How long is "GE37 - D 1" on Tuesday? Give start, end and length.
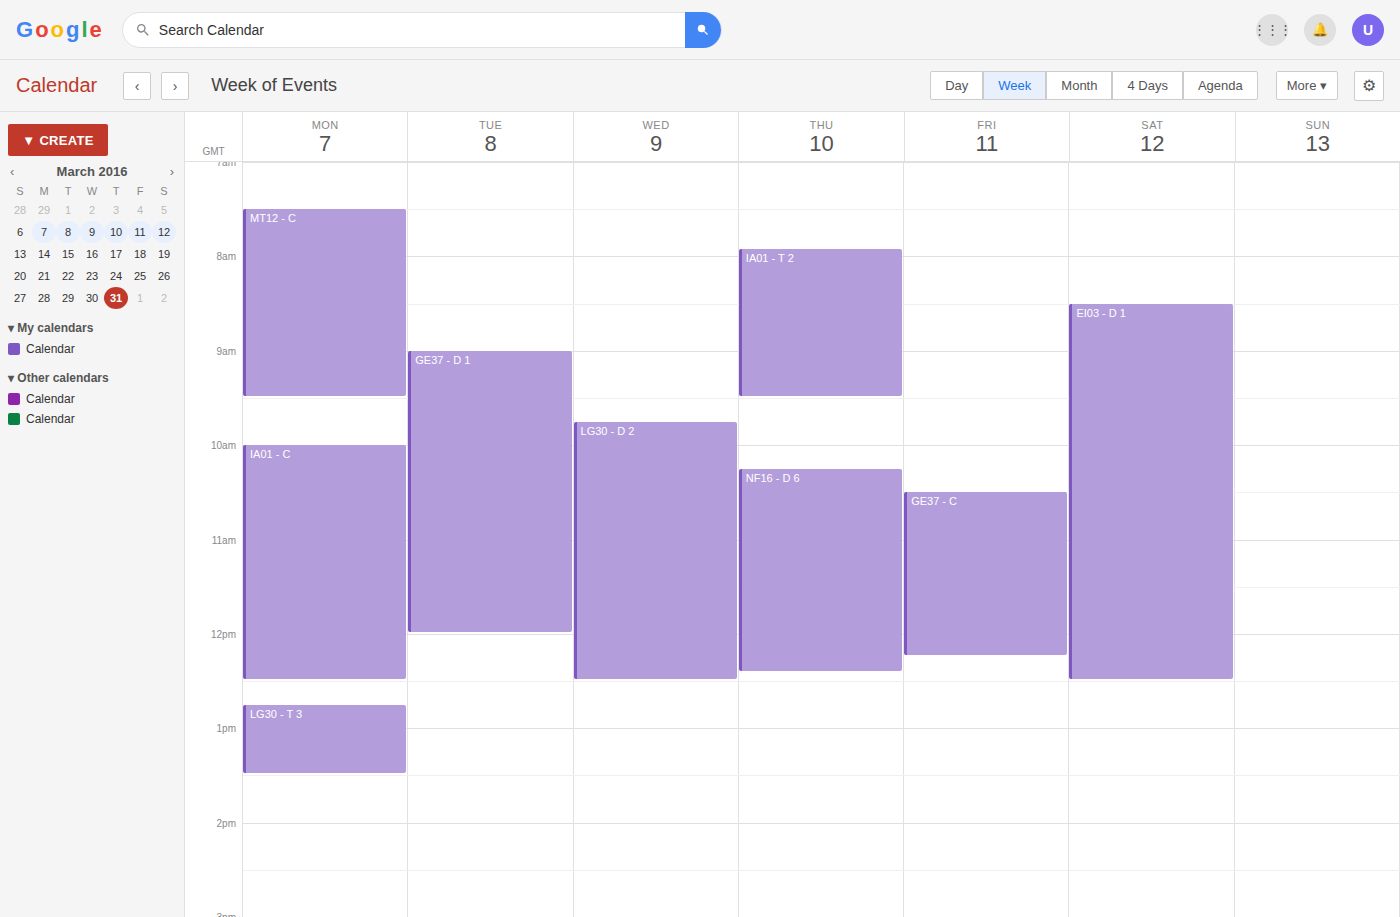
9:00 AM to 12:00 PM, 3 hours